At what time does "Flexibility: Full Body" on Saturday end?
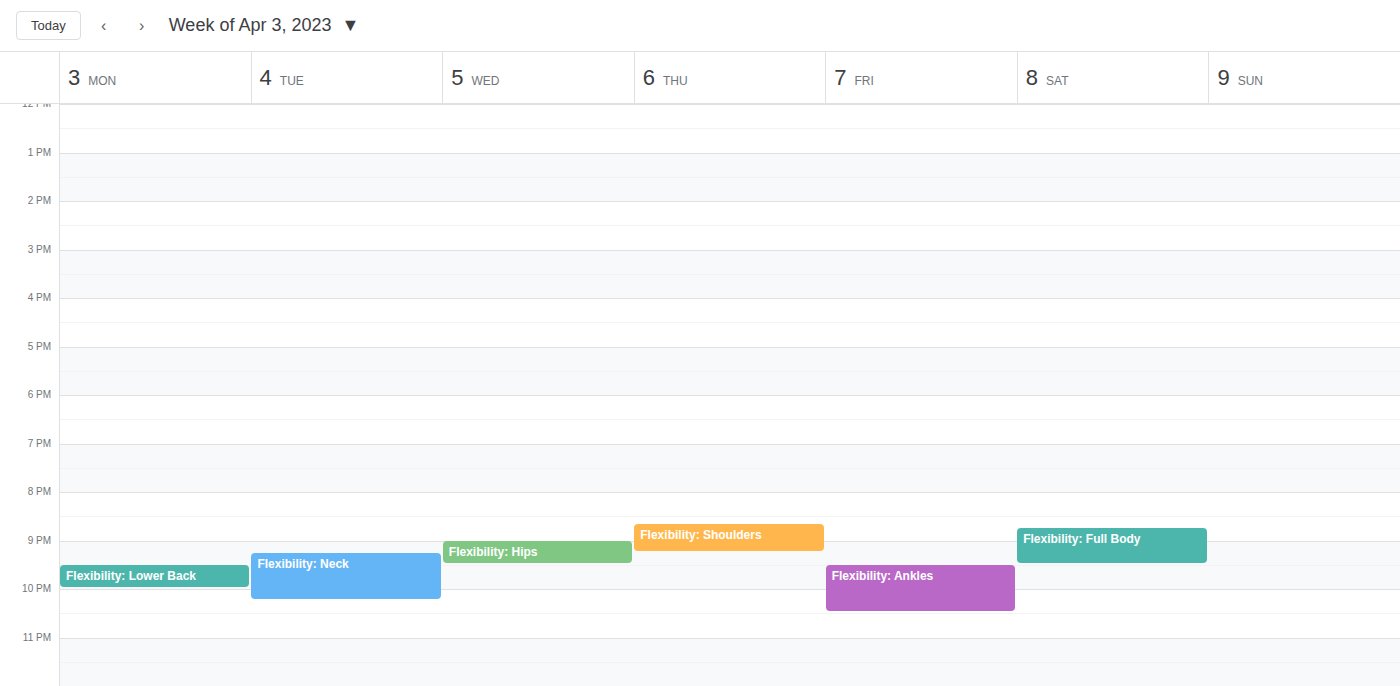
9:30 PM